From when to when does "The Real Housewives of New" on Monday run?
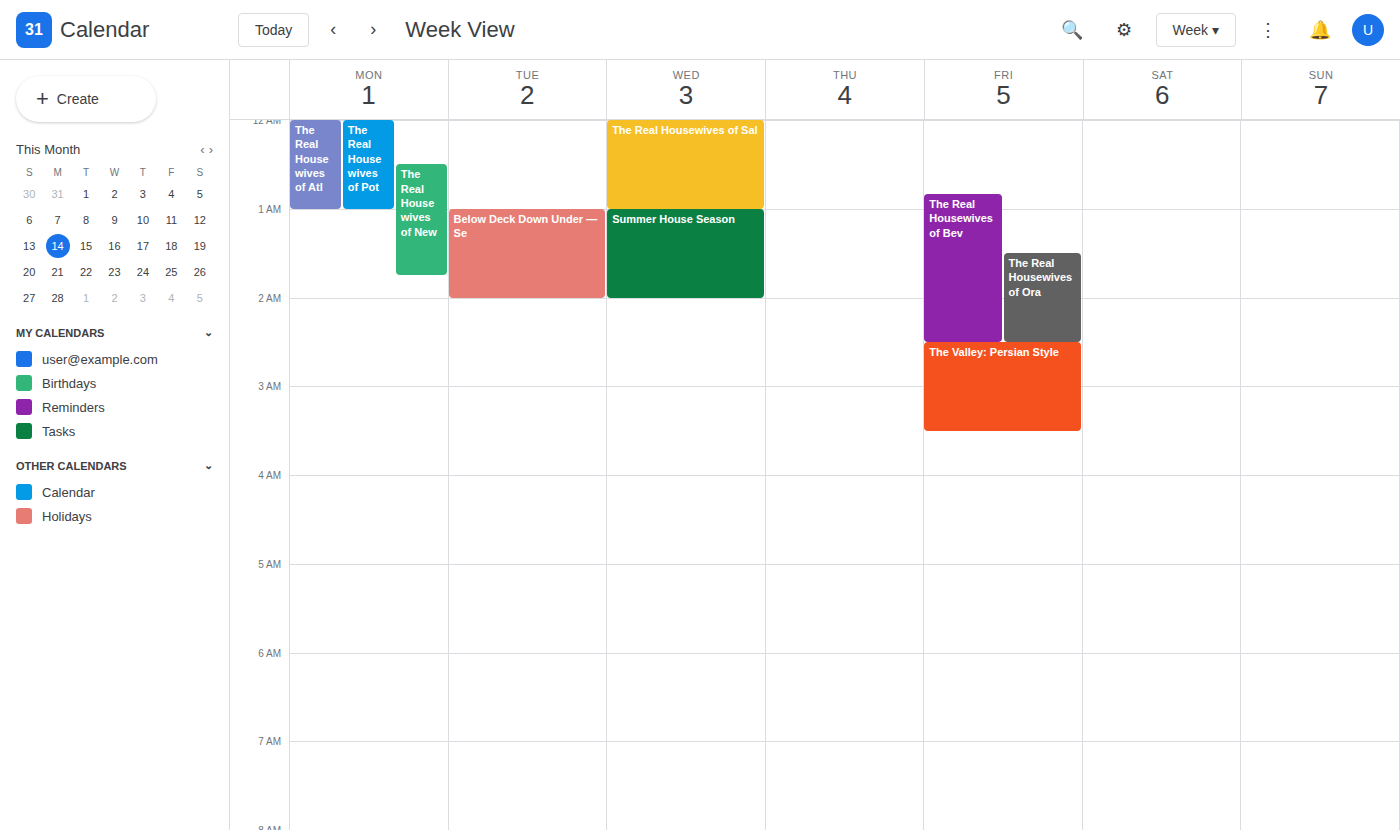
12:30 AM to 1:45 AM